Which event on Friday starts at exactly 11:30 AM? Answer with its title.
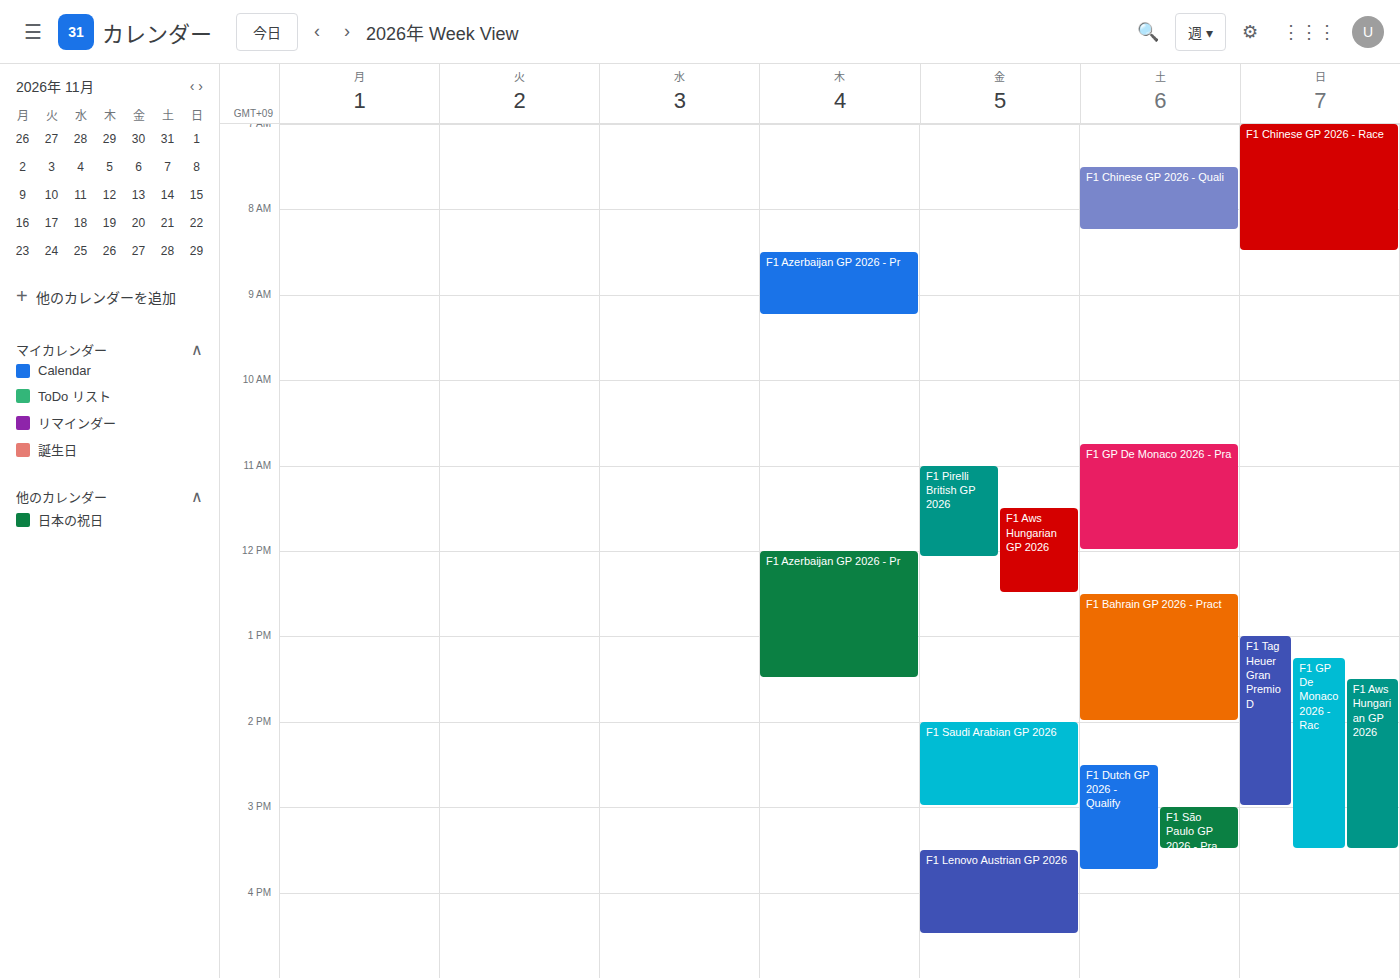
"F1 Aws Hungarian GP 2026"